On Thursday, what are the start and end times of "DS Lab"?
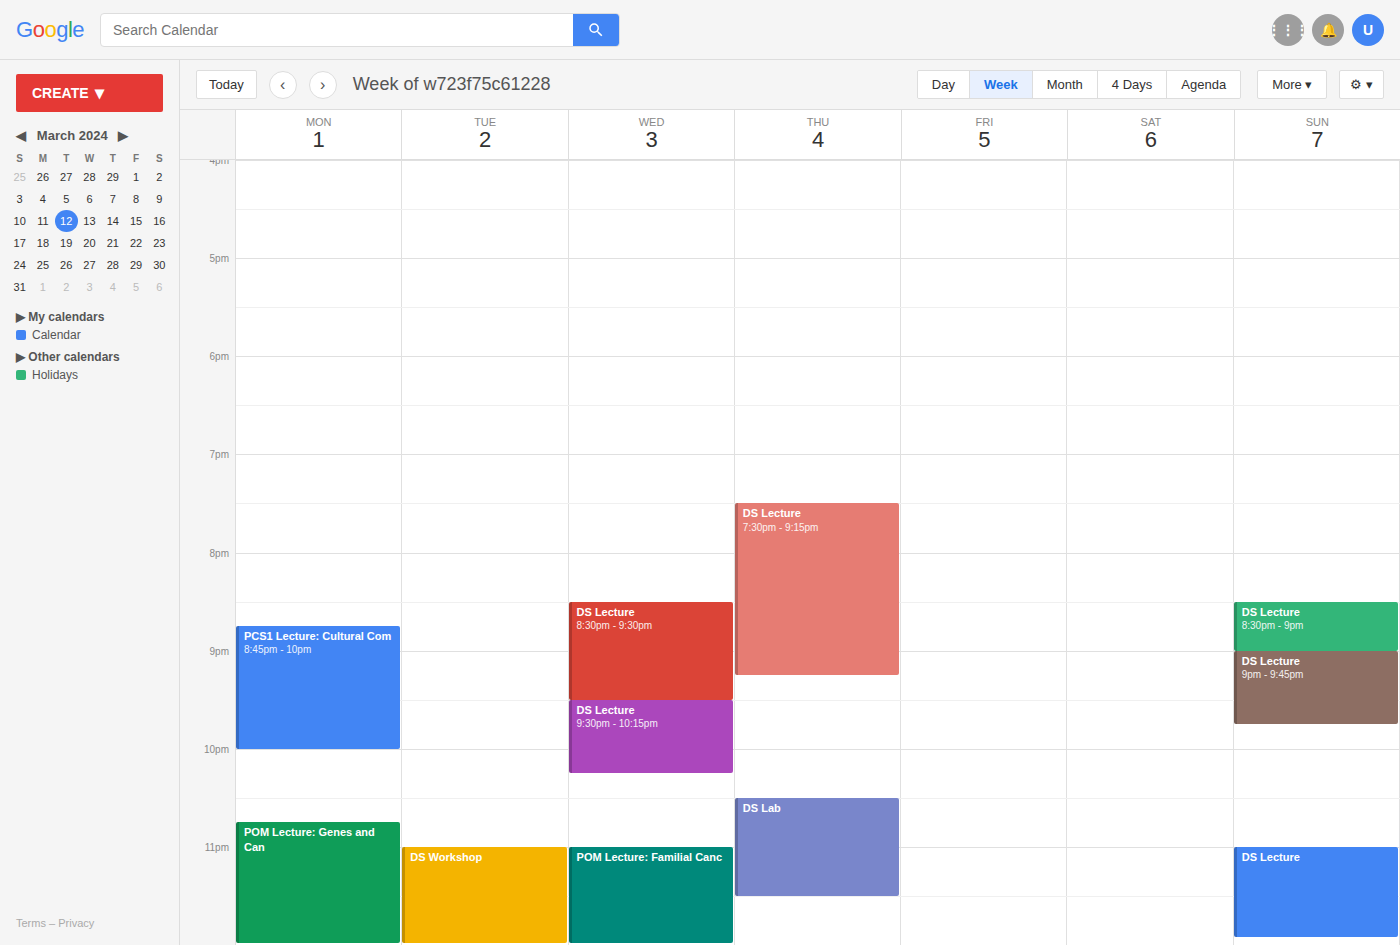
22:30 to 23:30